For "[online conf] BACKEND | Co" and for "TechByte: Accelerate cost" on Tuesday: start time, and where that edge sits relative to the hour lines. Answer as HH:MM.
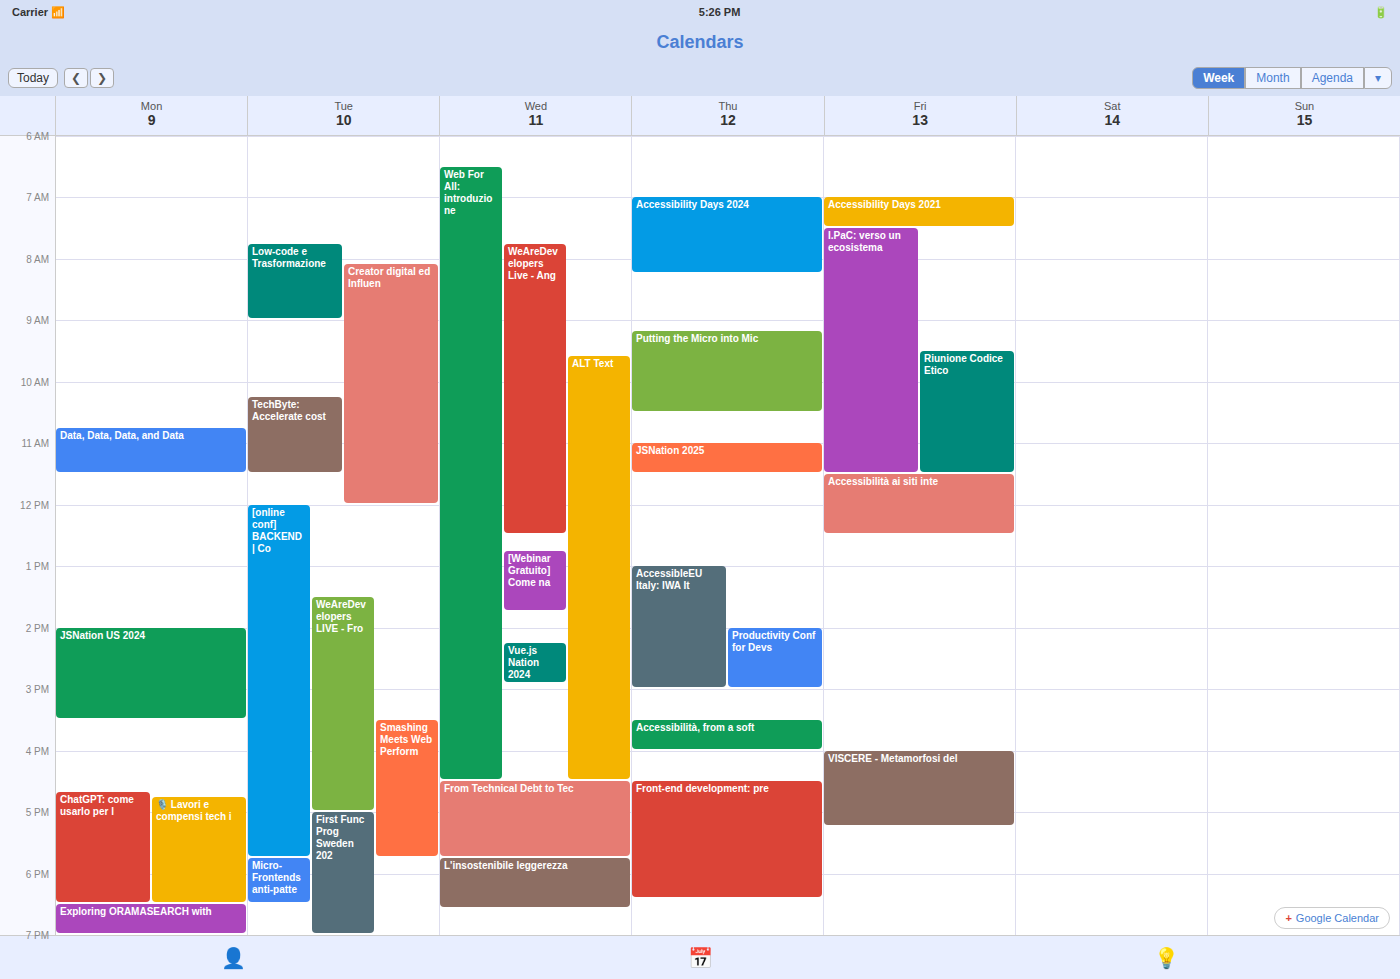
"[online conf] BACKEND | Co": 12:00, exactly on the 12:00 line. "TechByte: Accelerate cost": 10:15, neither: a quarter of the way from the 10:00 line to the 11:00 line.